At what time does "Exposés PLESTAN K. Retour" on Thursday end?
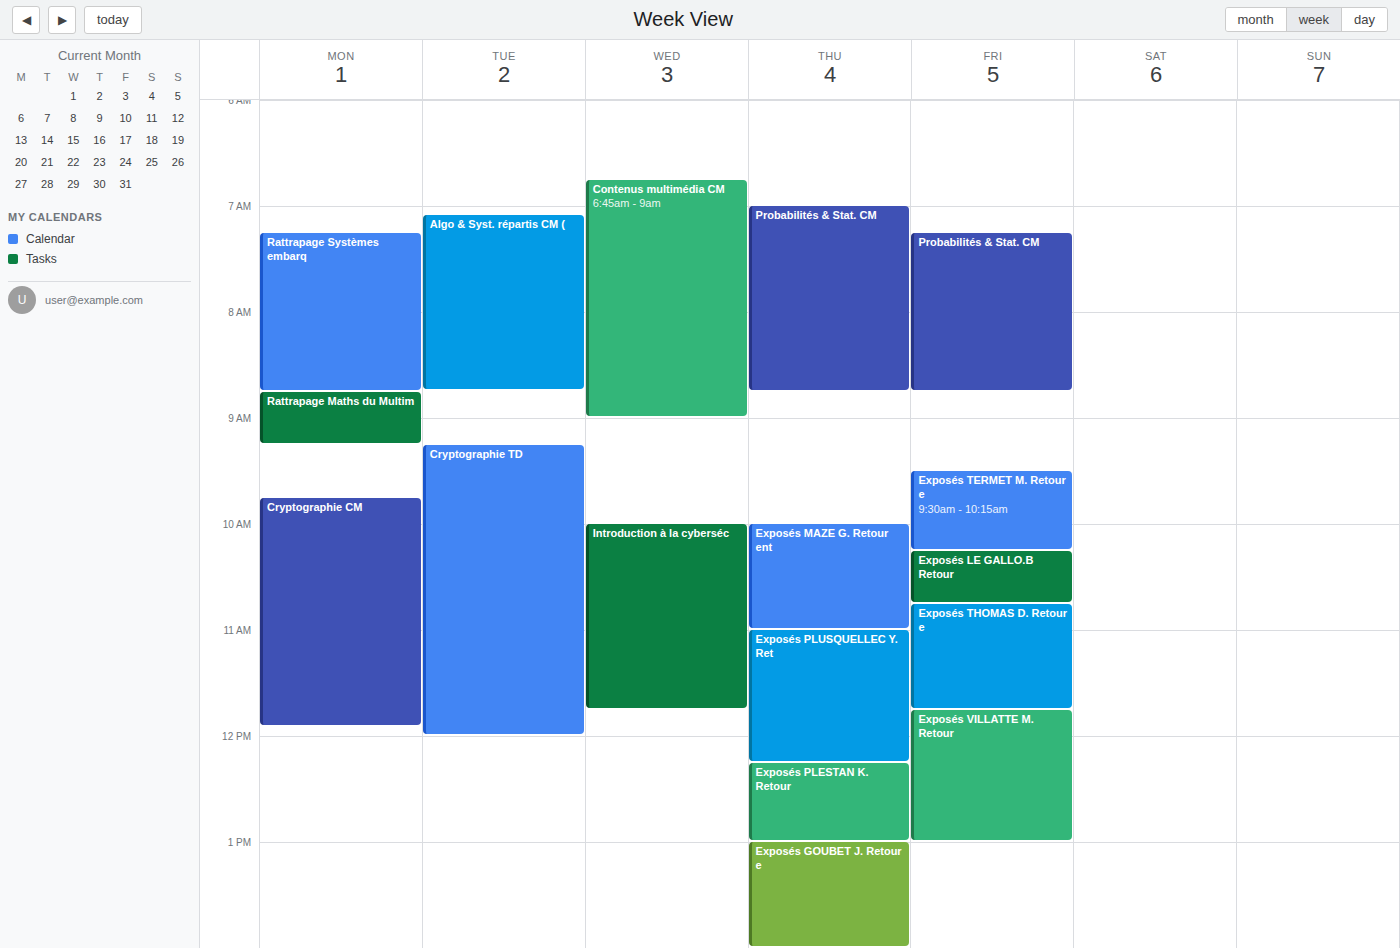
1:00 PM